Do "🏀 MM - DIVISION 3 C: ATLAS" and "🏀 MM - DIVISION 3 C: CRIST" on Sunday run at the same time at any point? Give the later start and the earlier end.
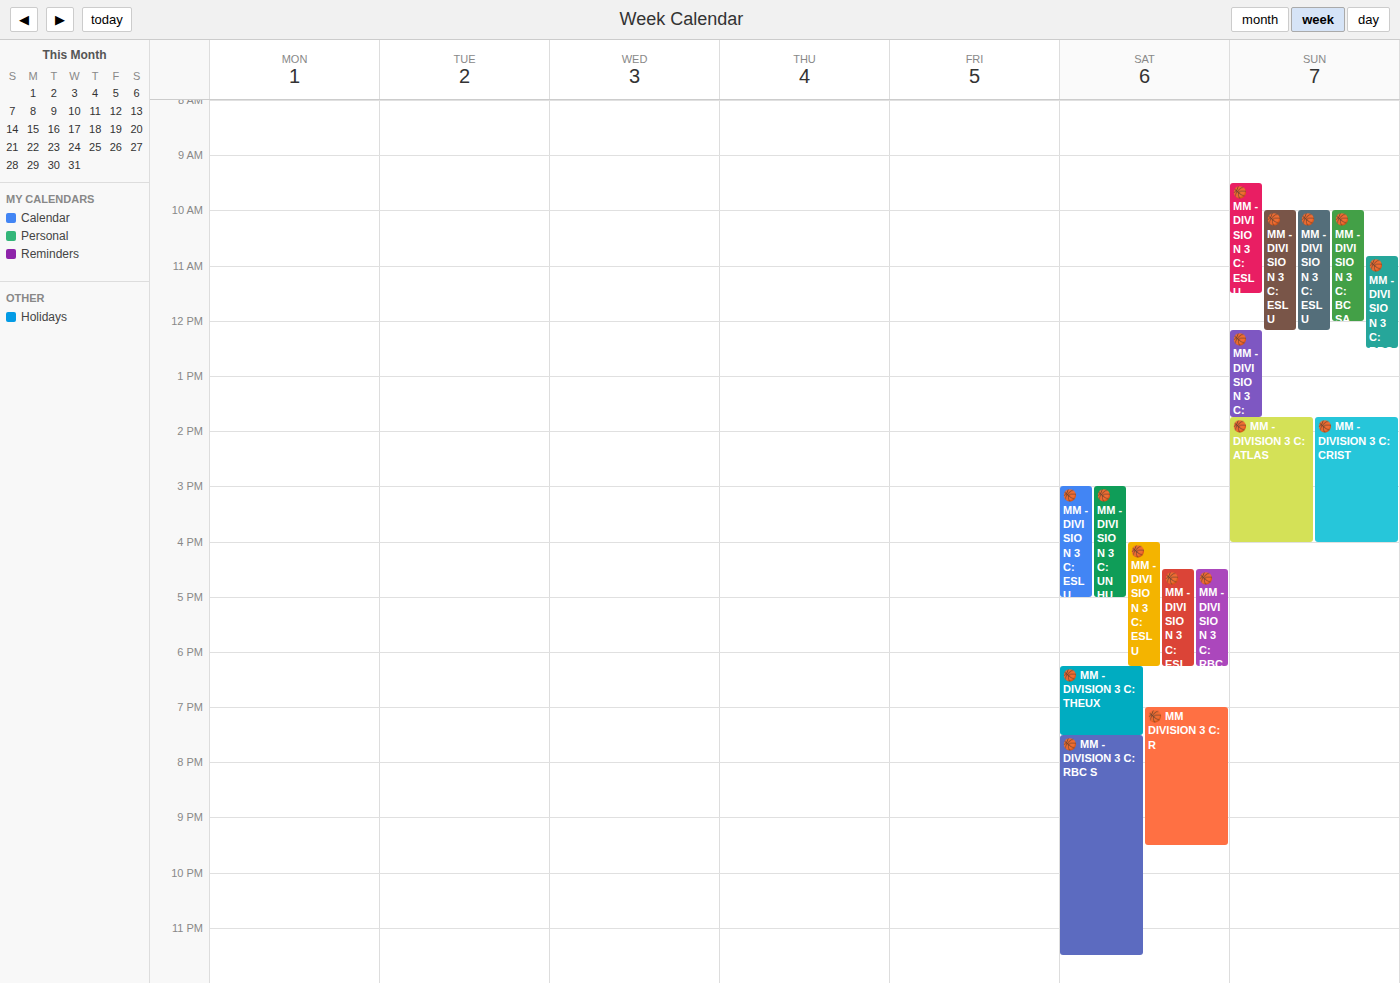
"🏀 MM - DIVISION 3 C: ATLAS" runs 1:45 PM to 4:00 PM, inside "🏀 MM - DIVISION 3 C: CRIST" -- they overlap.